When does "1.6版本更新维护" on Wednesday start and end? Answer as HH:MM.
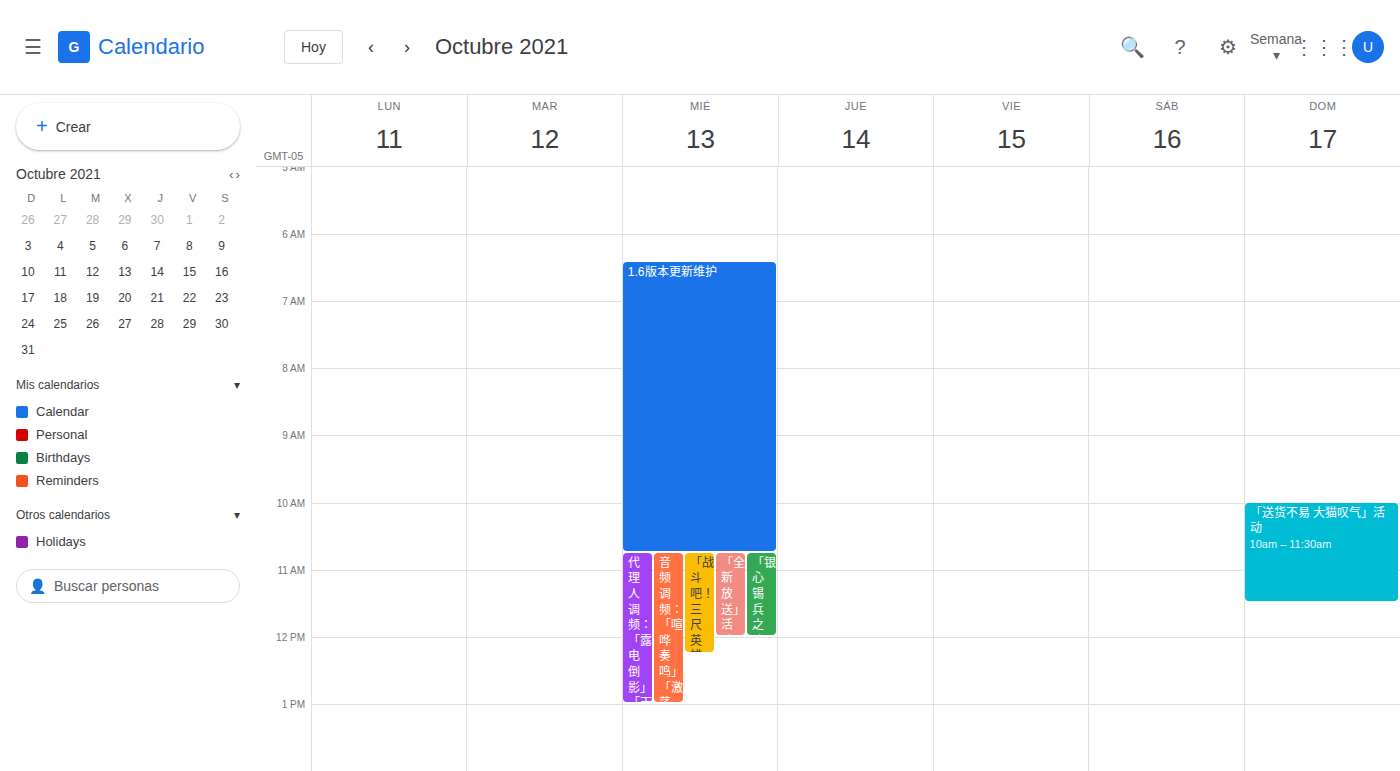
06:25 to 10:45